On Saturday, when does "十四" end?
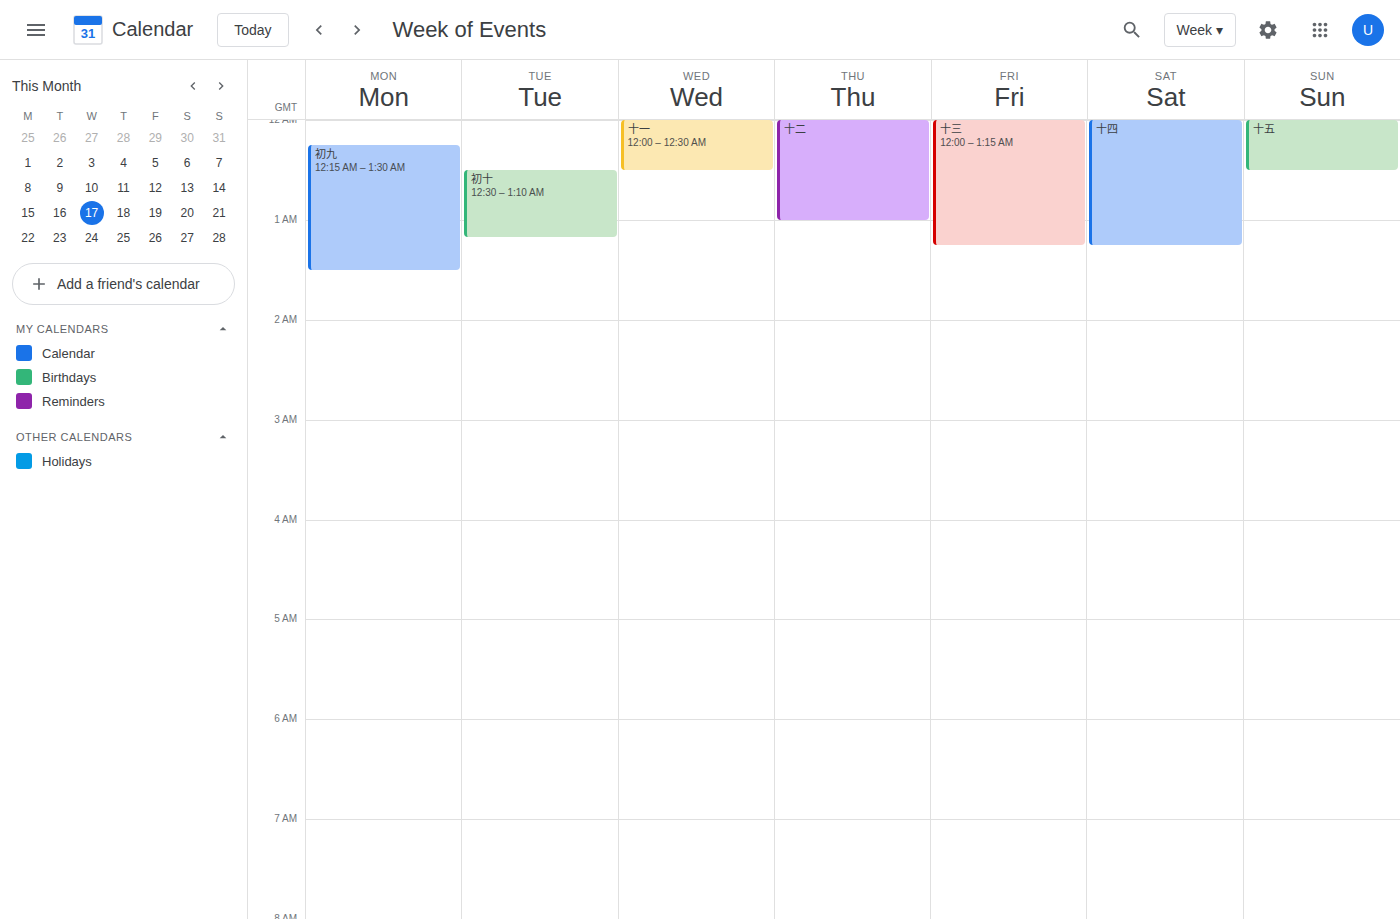
1:15 AM